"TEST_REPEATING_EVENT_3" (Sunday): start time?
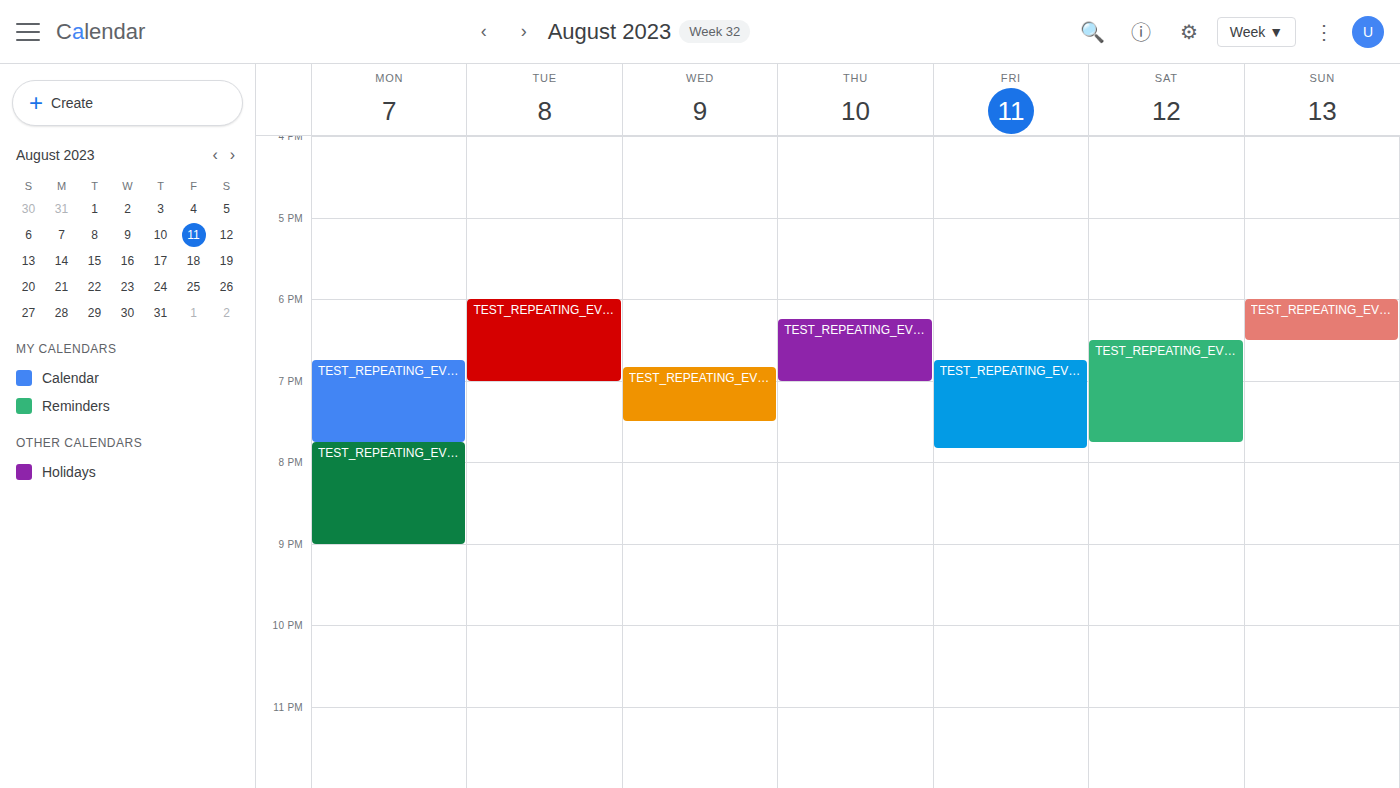
18:00